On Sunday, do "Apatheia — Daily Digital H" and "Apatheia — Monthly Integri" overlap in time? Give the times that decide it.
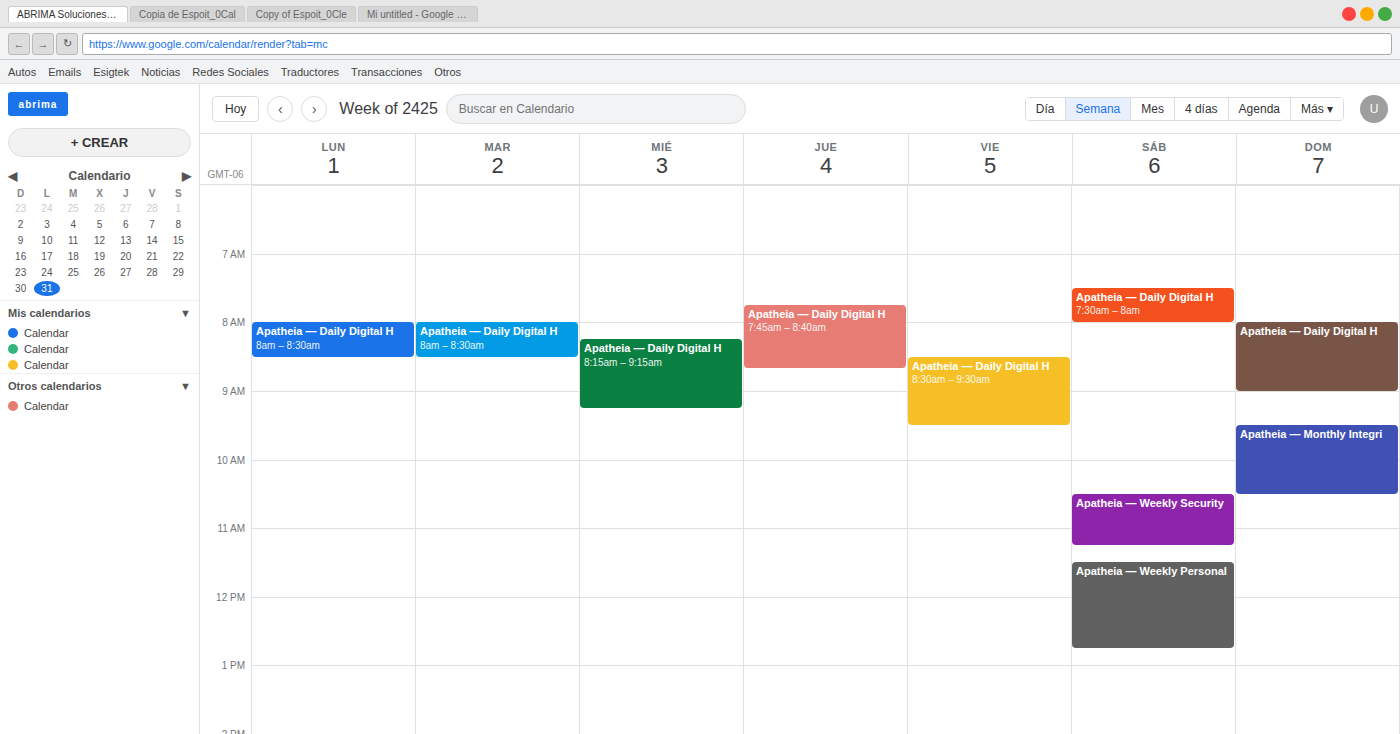
"Apatheia — Daily Digital H" ends at 9:00 AM and "Apatheia — Monthly Integri" starts at 9:30 AM -- no overlap.